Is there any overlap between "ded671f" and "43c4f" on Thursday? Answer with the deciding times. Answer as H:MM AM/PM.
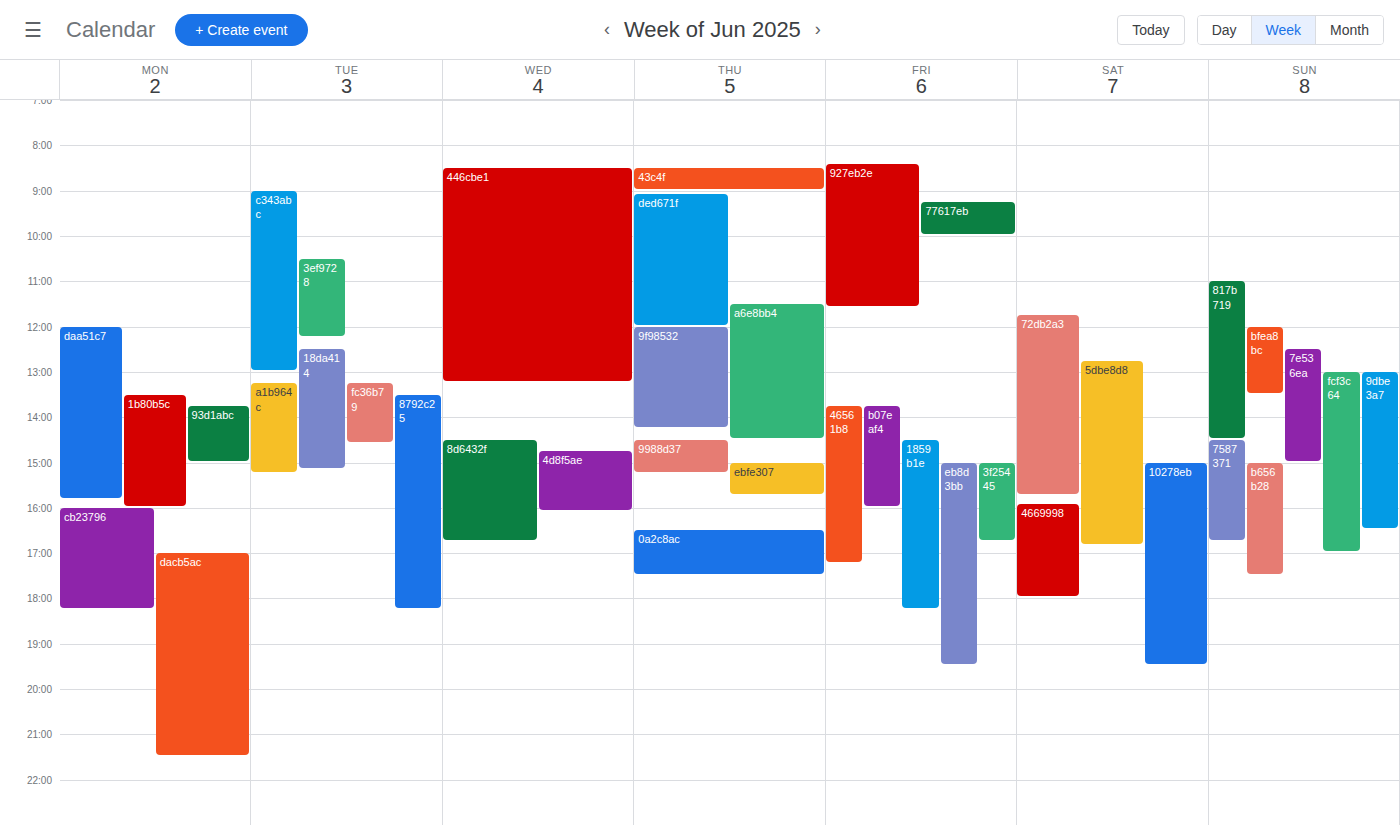
"43c4f" ends at 9:00 AM and "ded671f" starts at 9:05 AM -- no overlap.